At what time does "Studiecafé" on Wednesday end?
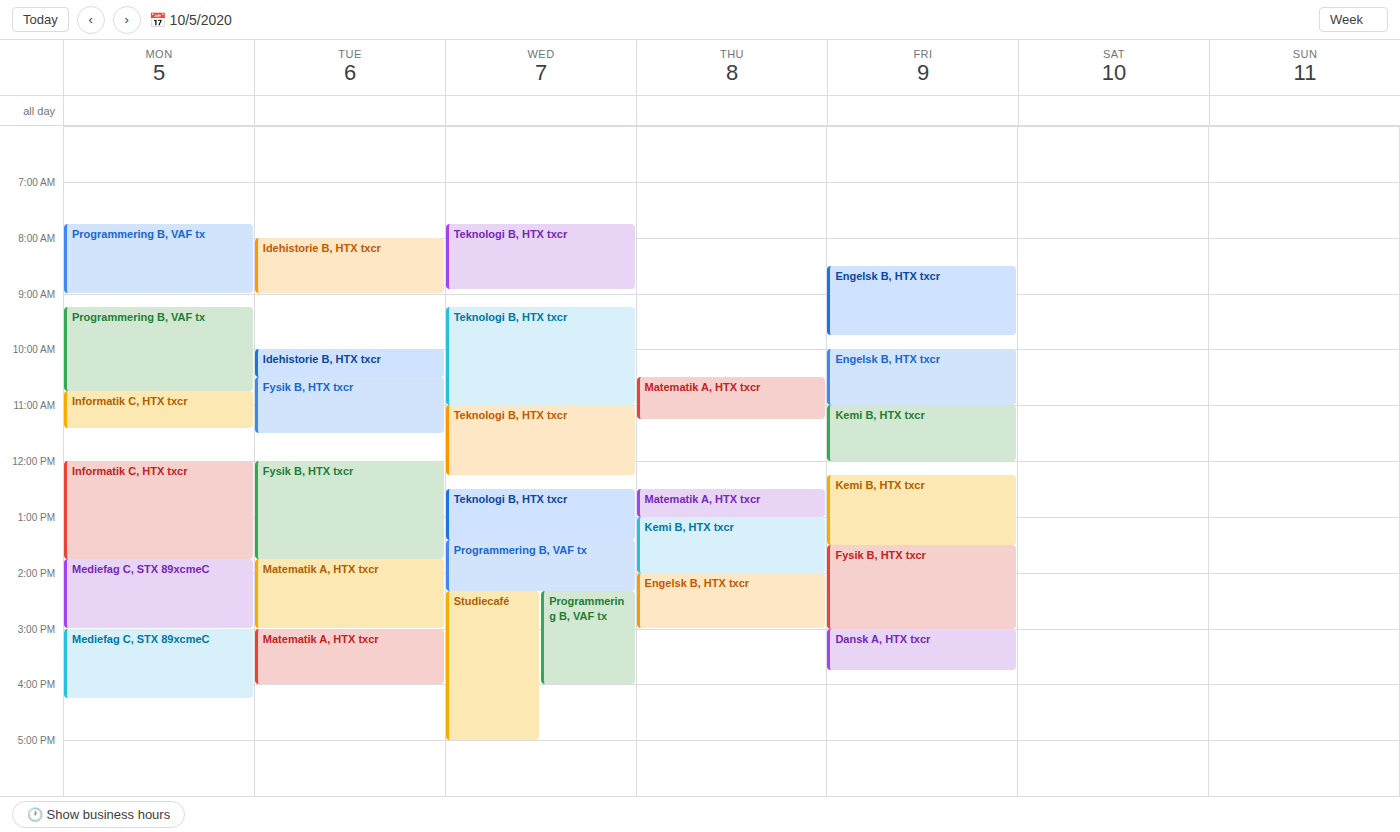
5:00 PM